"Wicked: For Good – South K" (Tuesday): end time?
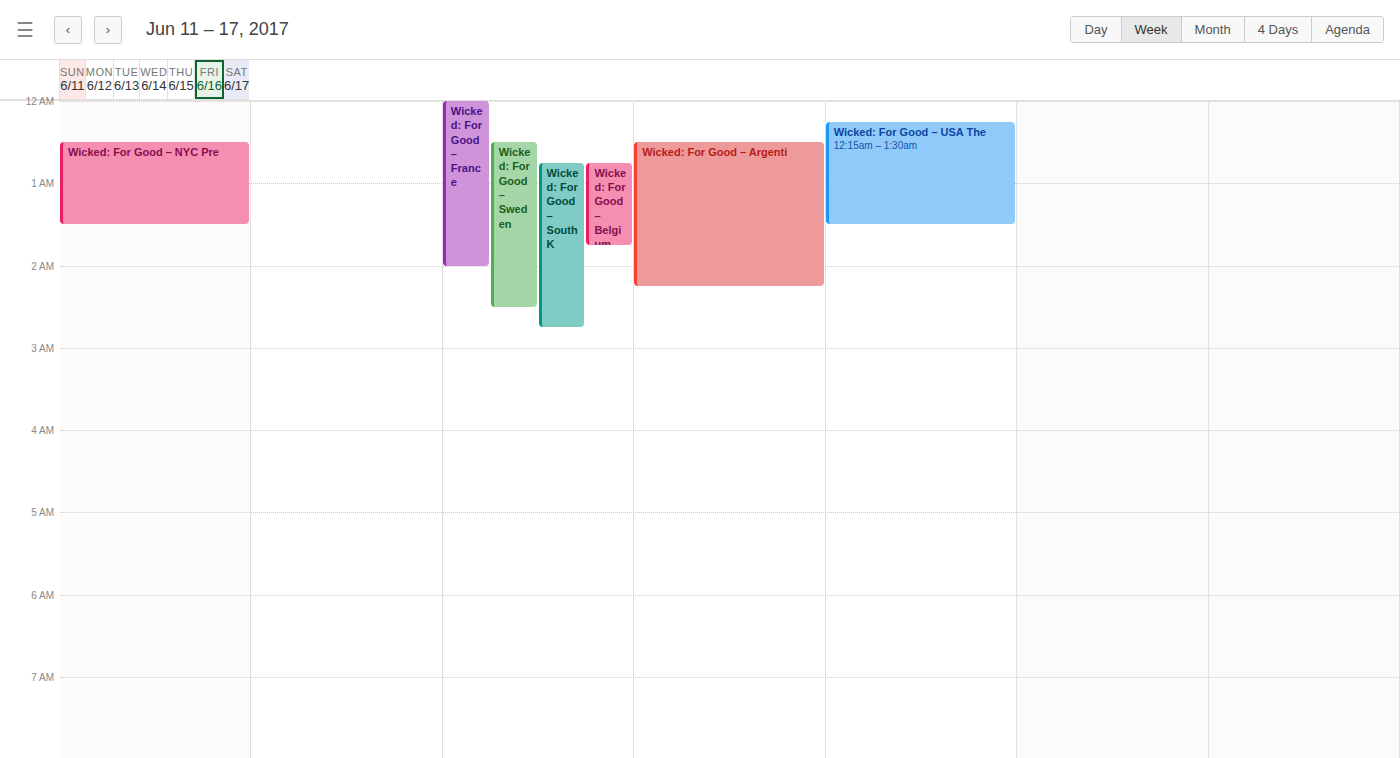
2:45 AM